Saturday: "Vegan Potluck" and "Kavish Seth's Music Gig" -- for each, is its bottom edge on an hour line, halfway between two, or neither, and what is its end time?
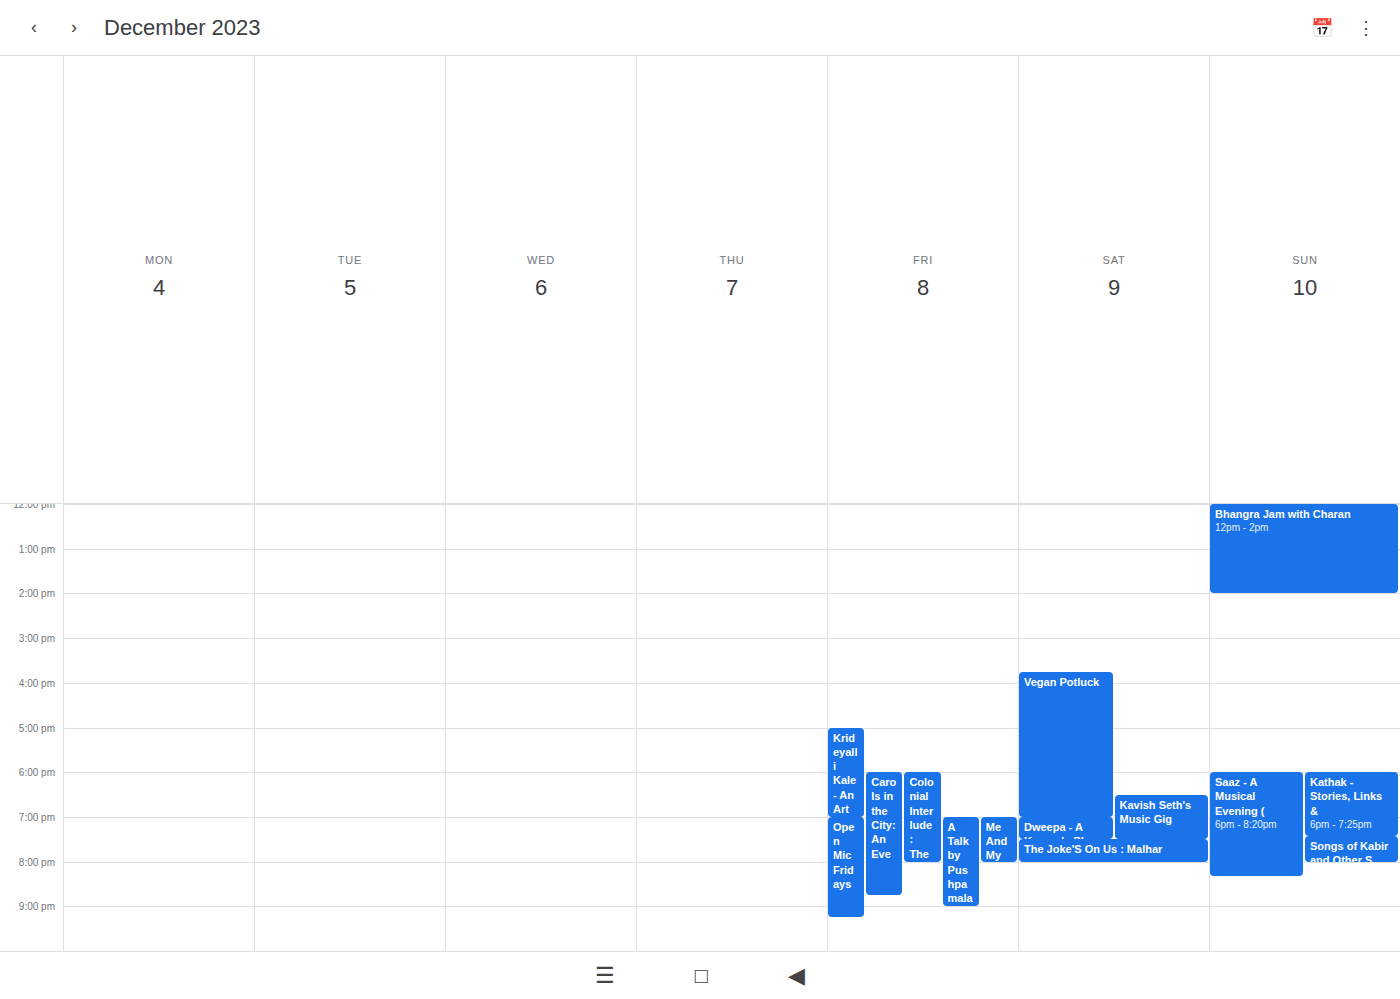
"Vegan Potluck": 7:00 PM, exactly on the 7 PM line. "Kavish Seth's Music Gig": 7:30 PM, halfway between the 7 PM and 8 PM lines.